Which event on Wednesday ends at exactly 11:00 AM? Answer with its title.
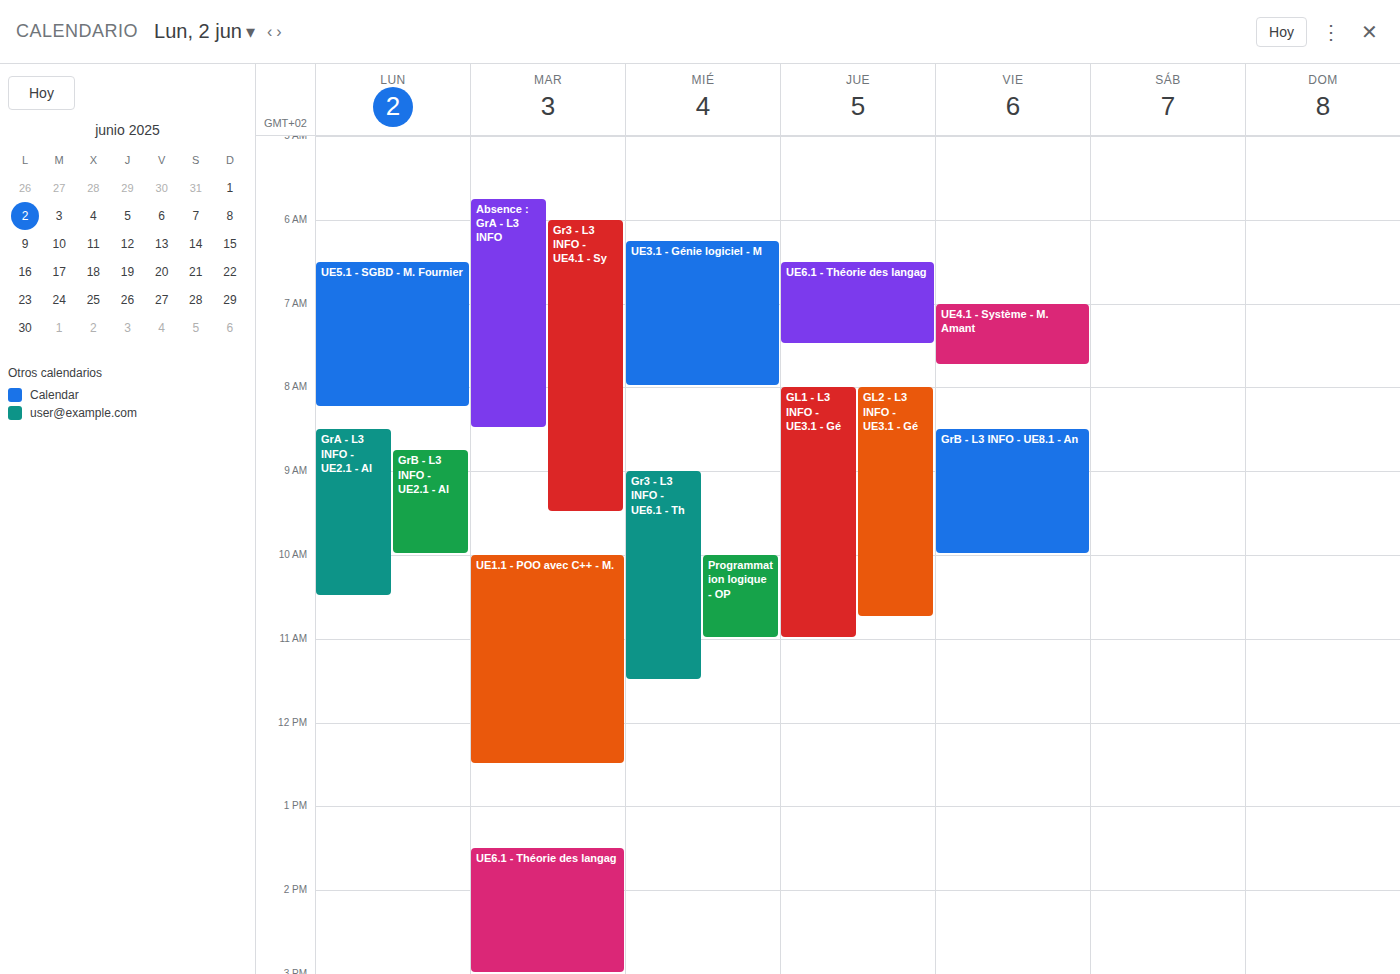
"Programmation logique - OP"